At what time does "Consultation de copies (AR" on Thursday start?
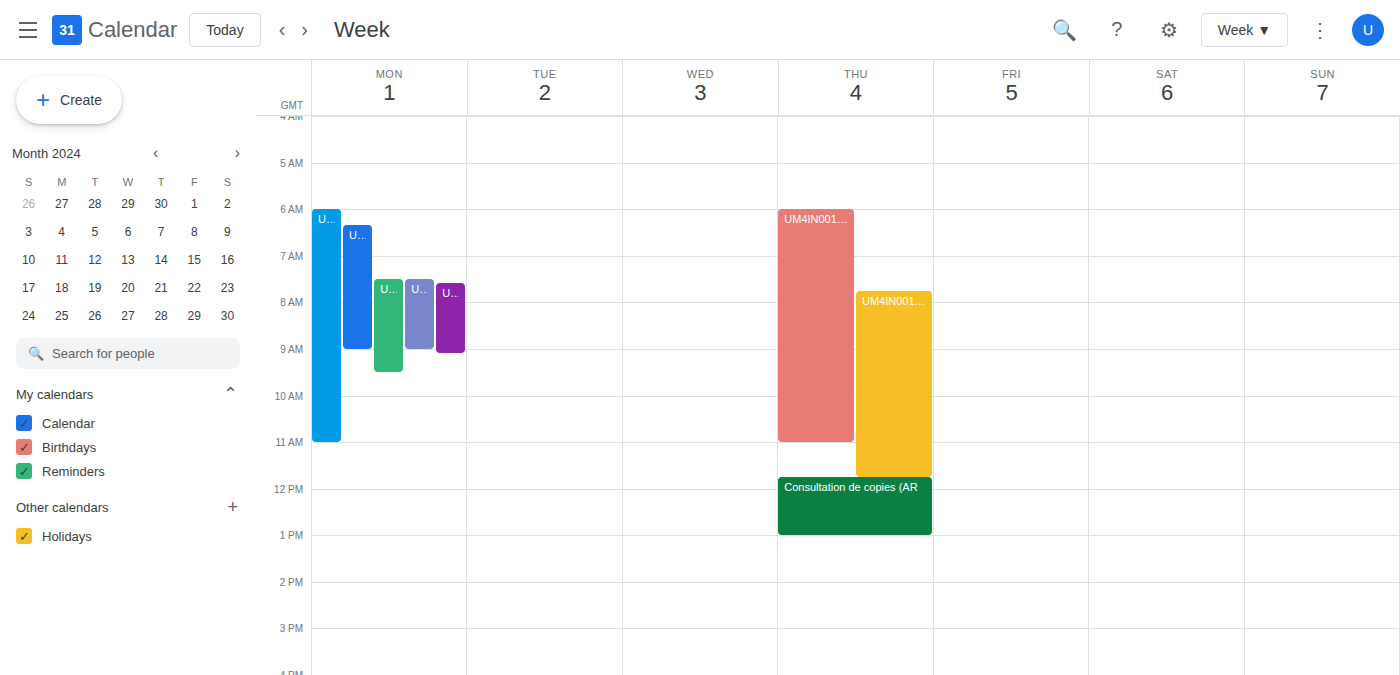
11:45 AM